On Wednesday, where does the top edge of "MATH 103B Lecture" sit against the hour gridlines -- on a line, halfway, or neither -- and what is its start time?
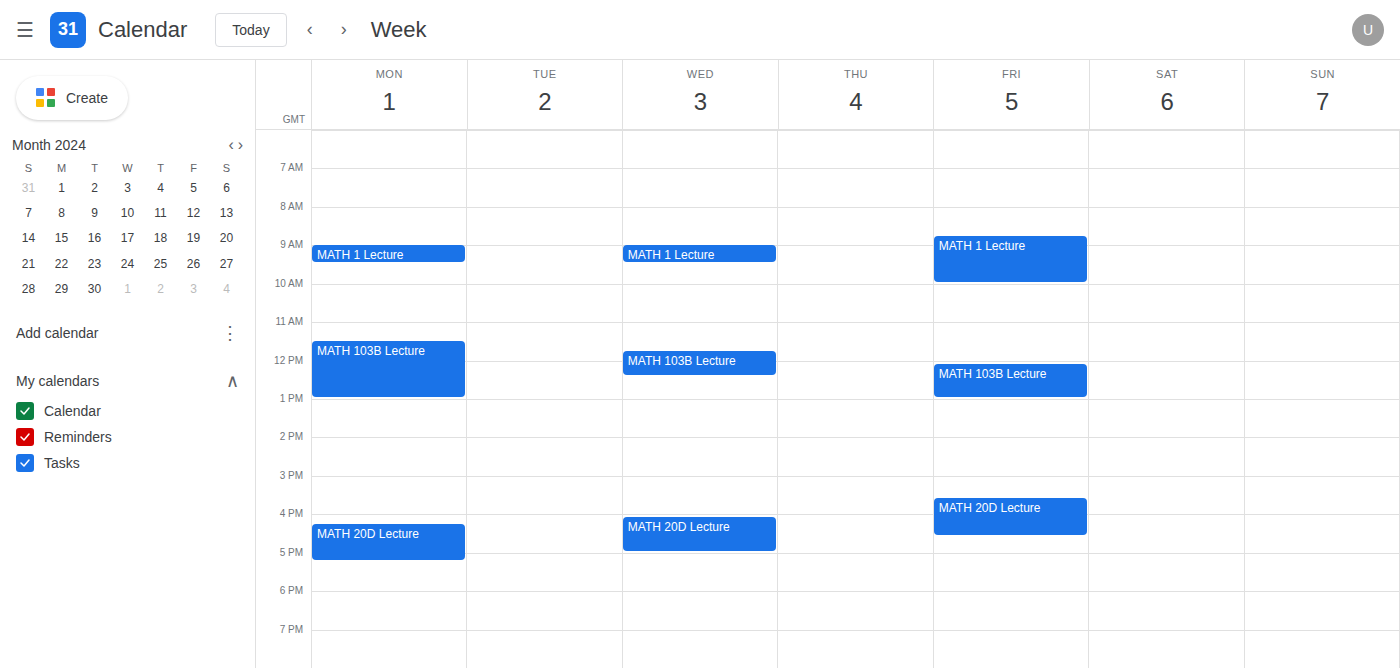
11:45 AM -- neither: three quarters of the way from the 11 AM line to the 12 PM line.